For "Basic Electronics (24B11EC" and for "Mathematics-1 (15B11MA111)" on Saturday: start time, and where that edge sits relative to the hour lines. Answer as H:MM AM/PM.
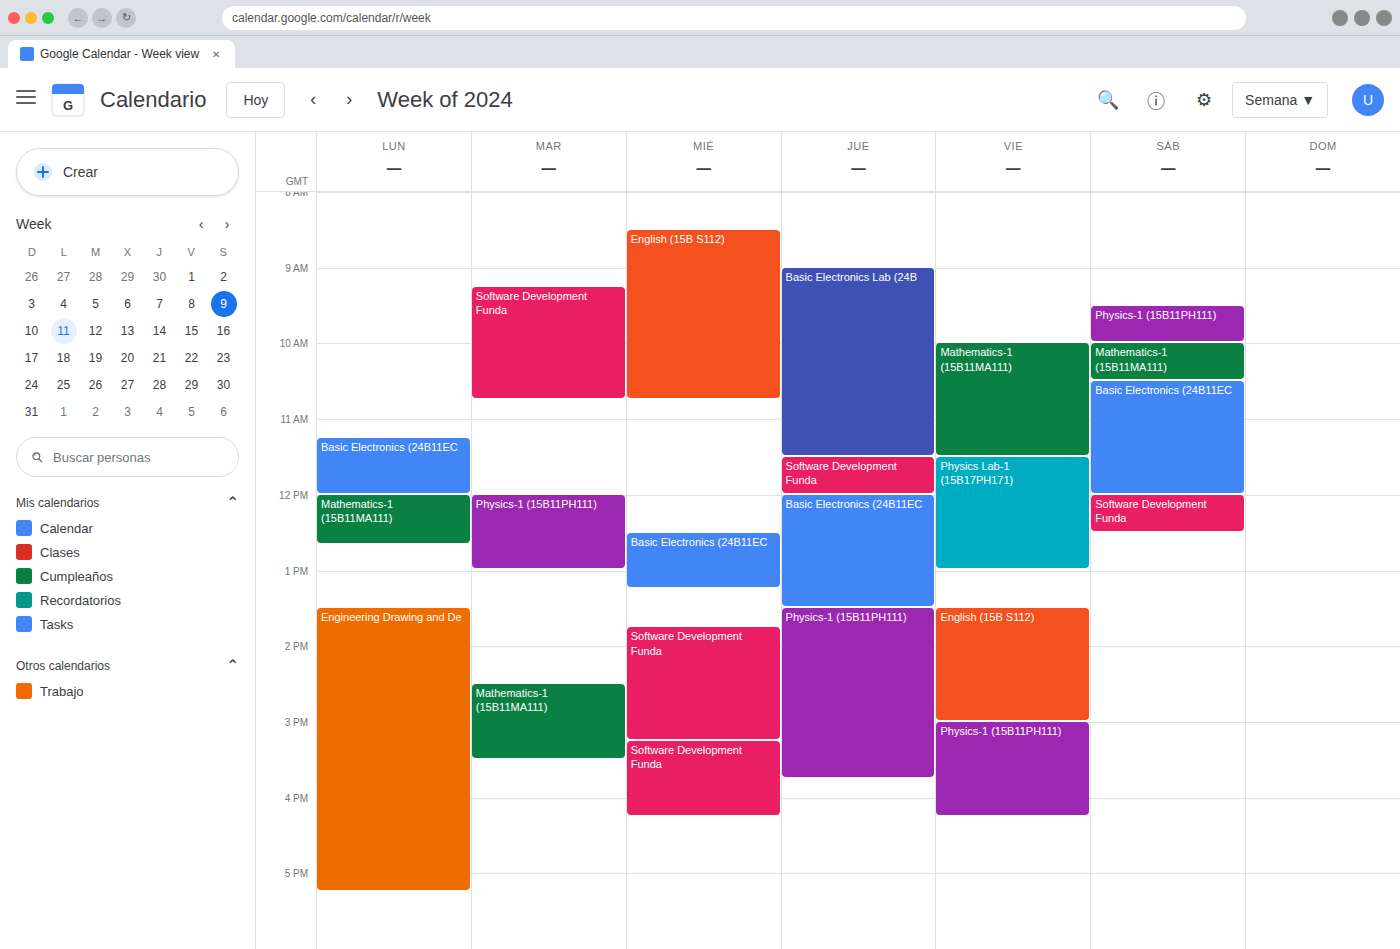
"Basic Electronics (24B11EC": 10:30 AM, halfway between the 10 AM and 11 AM lines. "Mathematics-1 (15B11MA111)": 10:00 AM, exactly on the 10 AM line.